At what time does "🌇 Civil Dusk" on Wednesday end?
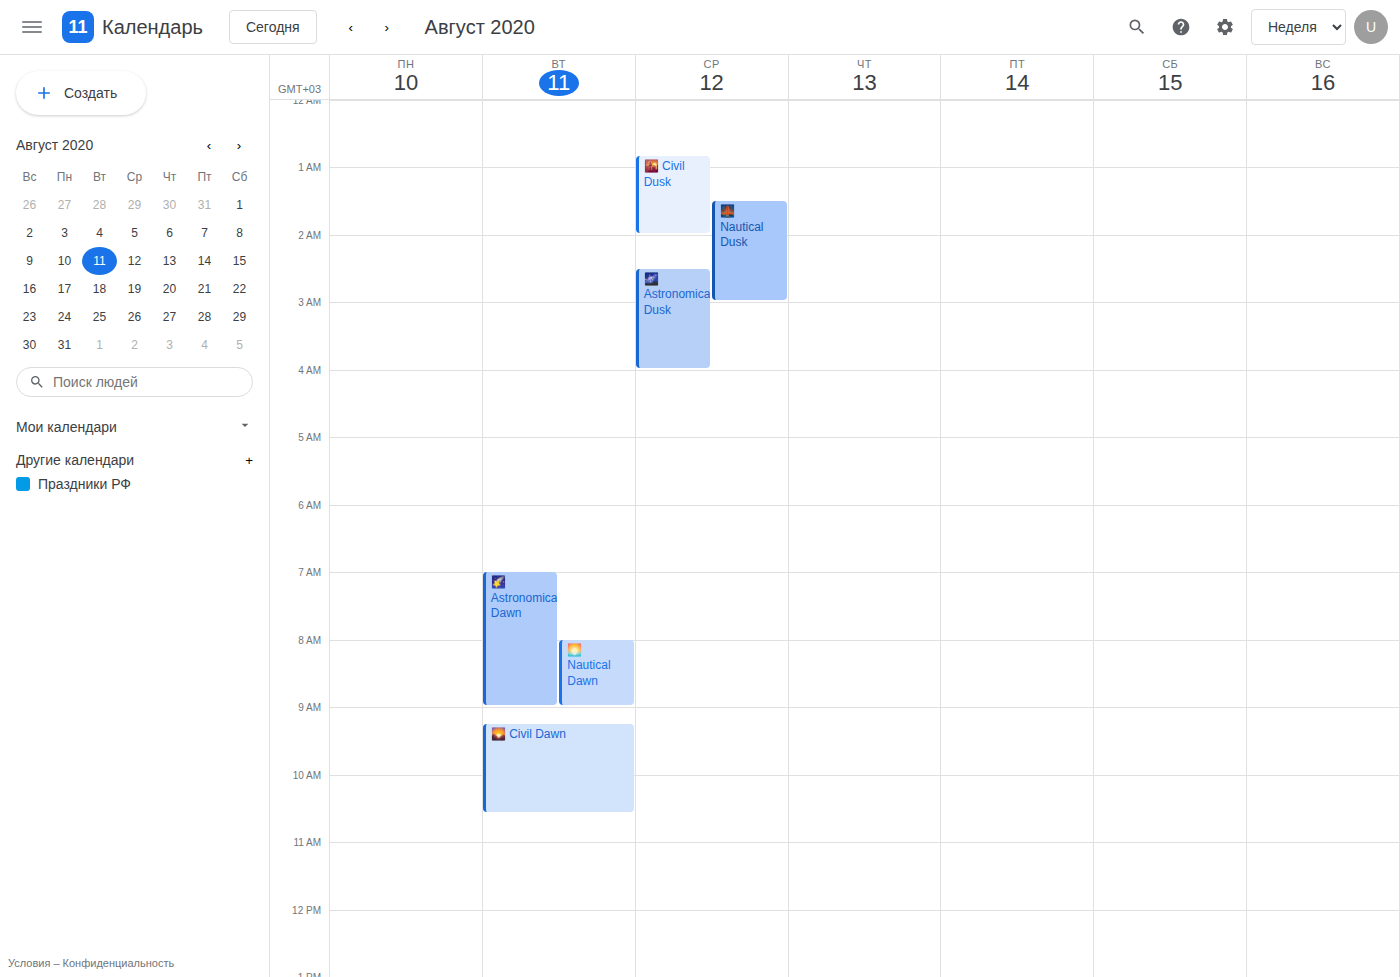
2:00 AM